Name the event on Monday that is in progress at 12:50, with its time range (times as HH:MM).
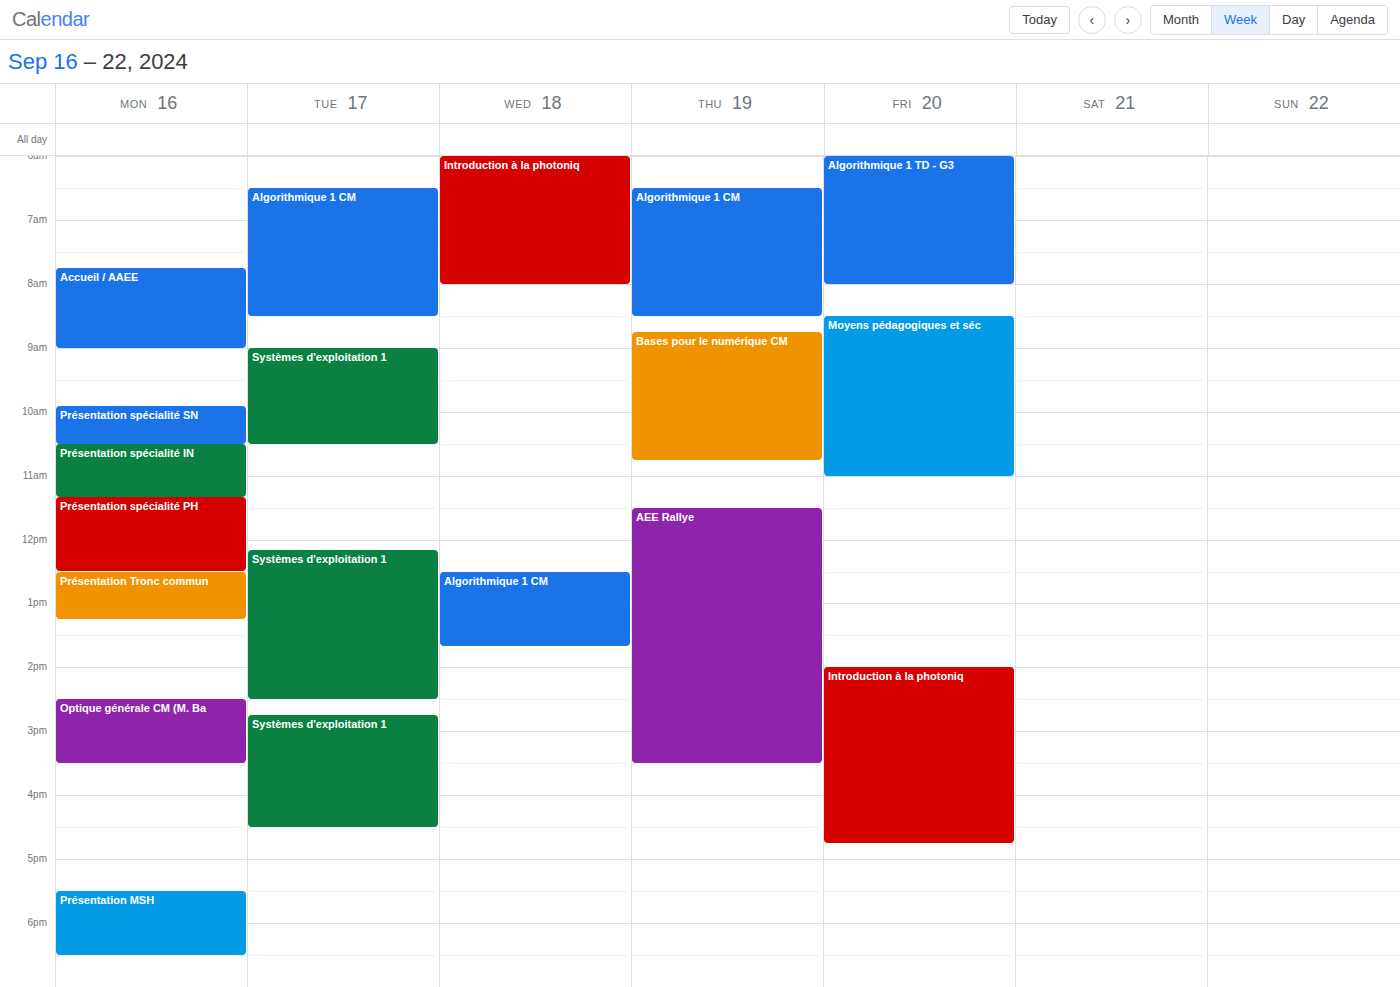
"Présentation Tronc commun", 12:30 to 13:15